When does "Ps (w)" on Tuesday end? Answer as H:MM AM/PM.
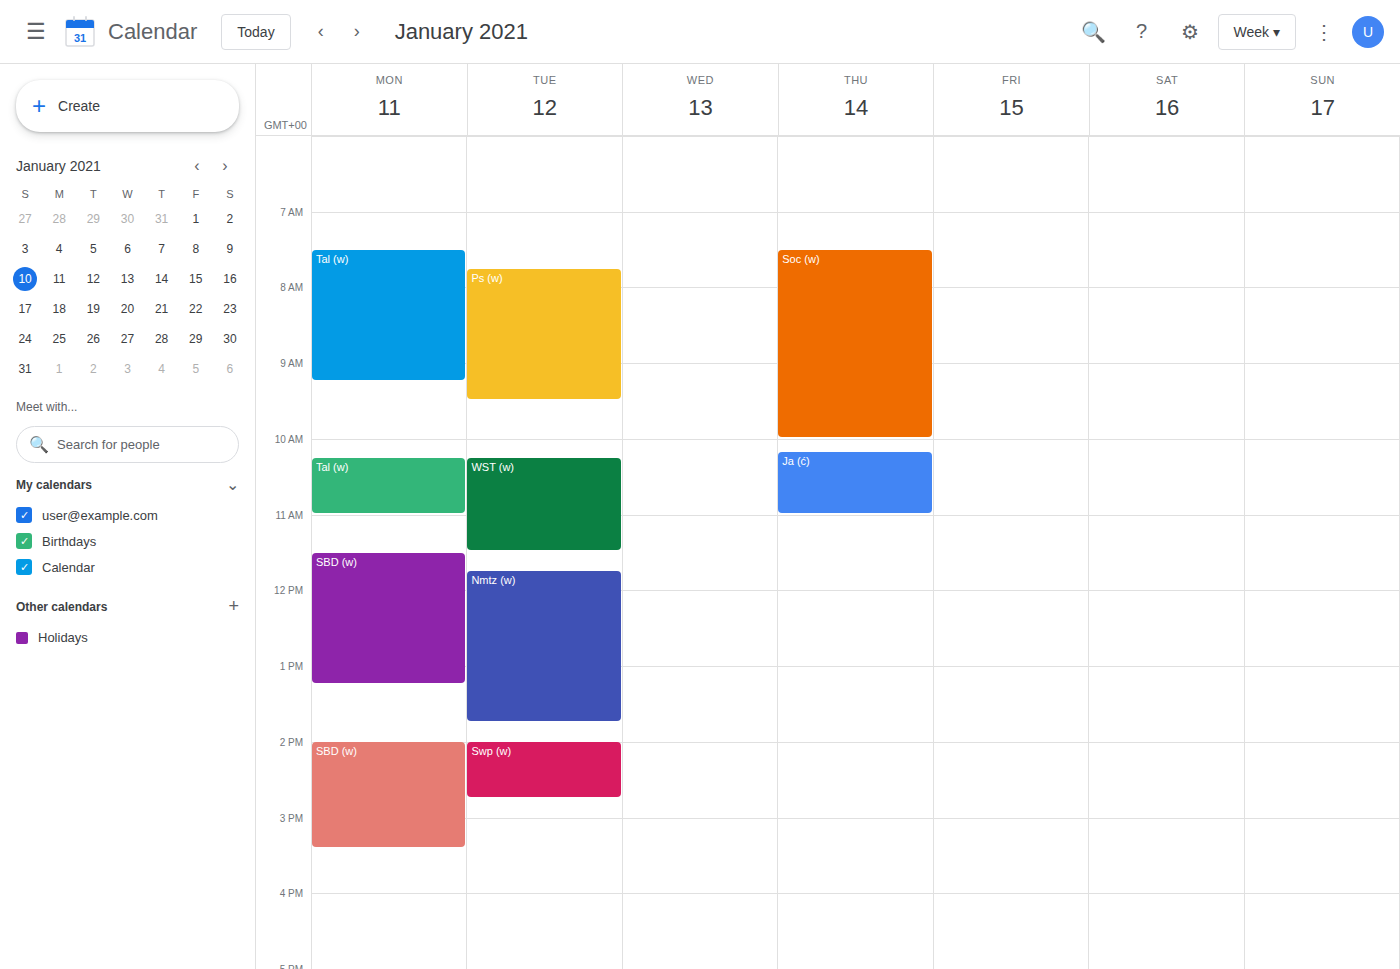
9:30 AM